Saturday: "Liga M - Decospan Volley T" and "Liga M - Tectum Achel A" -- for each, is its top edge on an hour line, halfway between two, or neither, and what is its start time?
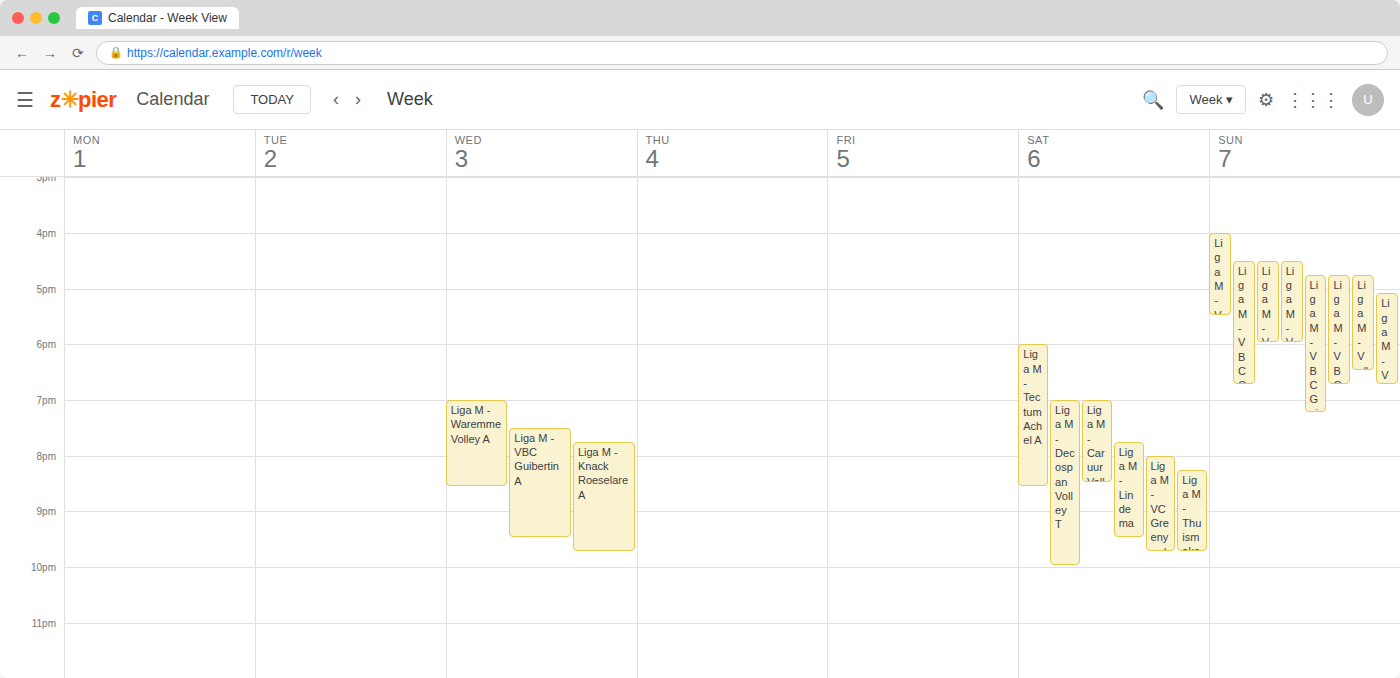
"Liga M - Decospan Volley T": 7:00 PM, exactly on the 7 PM line. "Liga M - Tectum Achel A": 6:00 PM, exactly on the 6 PM line.